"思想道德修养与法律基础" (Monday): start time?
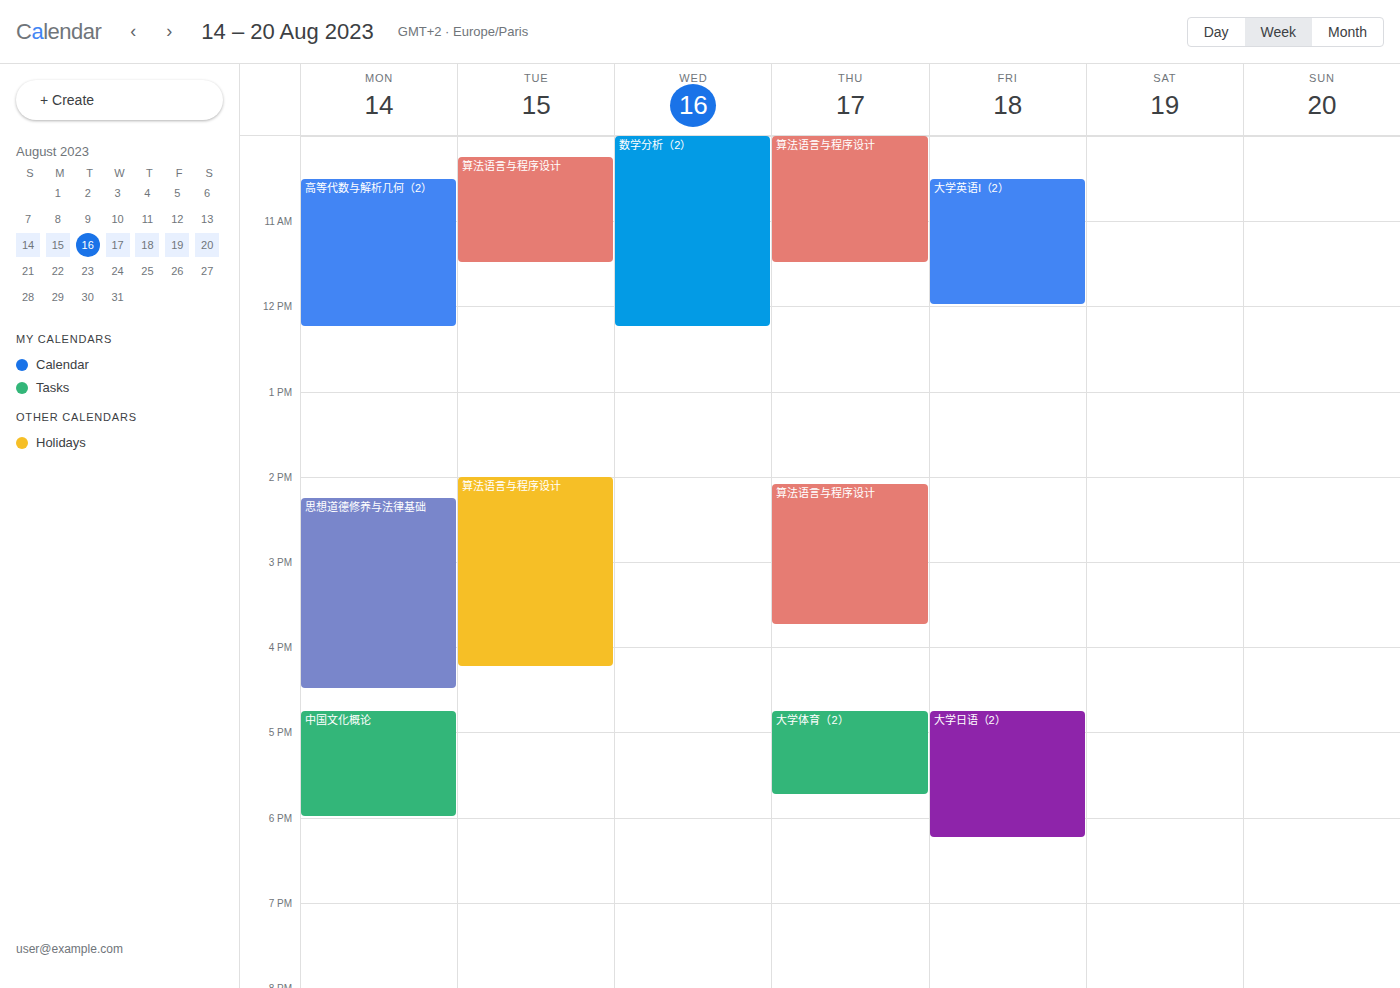
2:15 PM